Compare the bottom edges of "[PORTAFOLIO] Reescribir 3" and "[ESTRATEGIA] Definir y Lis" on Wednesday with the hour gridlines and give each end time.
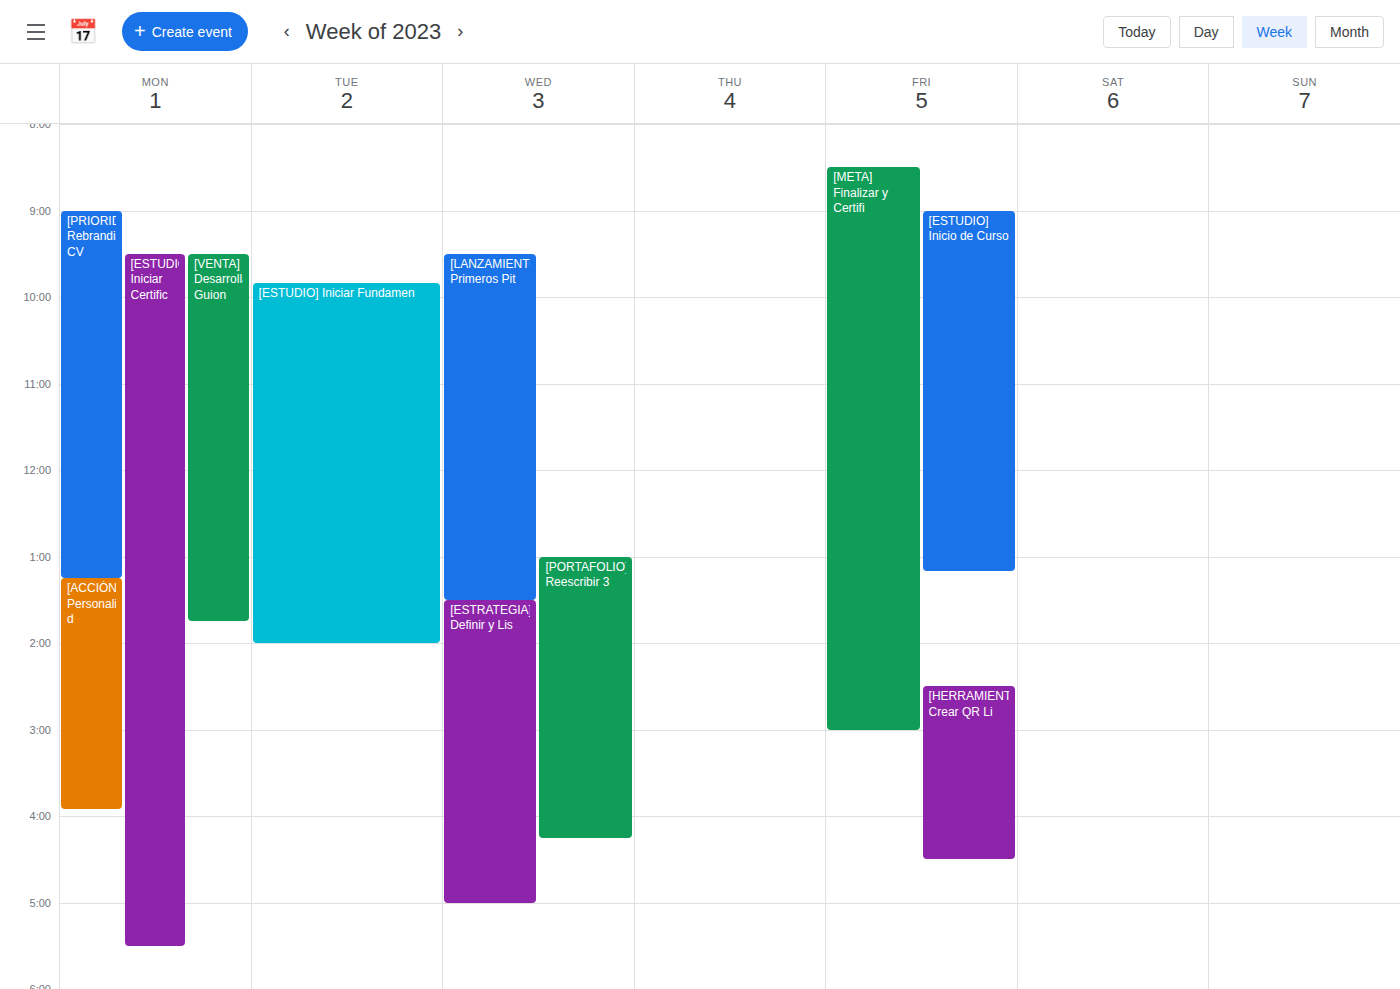
"[PORTAFOLIO] Reescribir 3": 16:15, neither: a quarter of the way from the 16:00 line to the 17:00 line. "[ESTRATEGIA] Definir y Lis": 17:00, exactly on the 17:00 line.